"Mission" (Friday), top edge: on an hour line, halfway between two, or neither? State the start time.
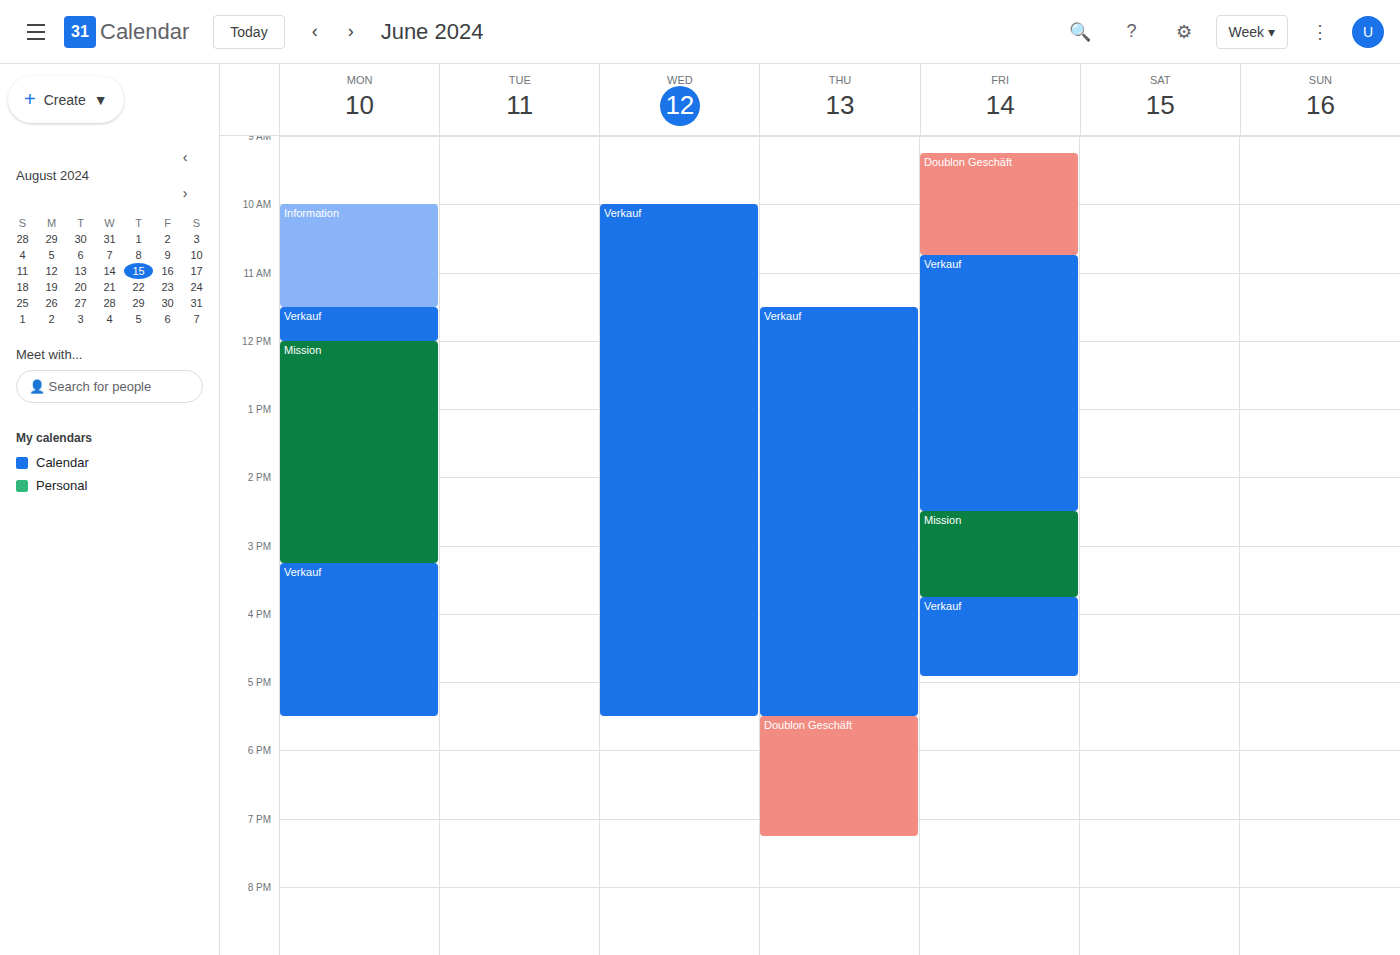
2:30 PM -- halfway between the 2 PM and 3 PM lines.